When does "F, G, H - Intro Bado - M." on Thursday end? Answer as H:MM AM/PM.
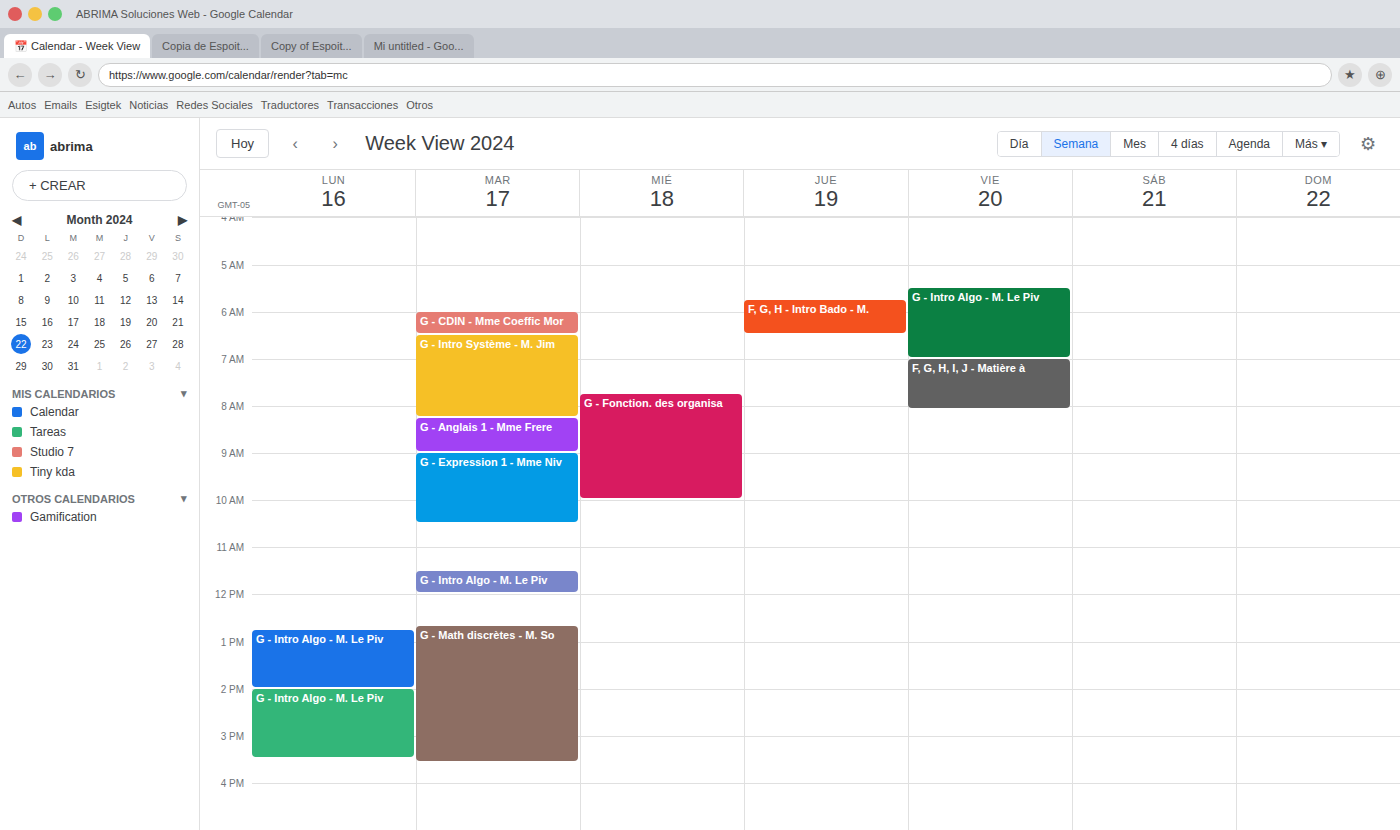
6:30 AM